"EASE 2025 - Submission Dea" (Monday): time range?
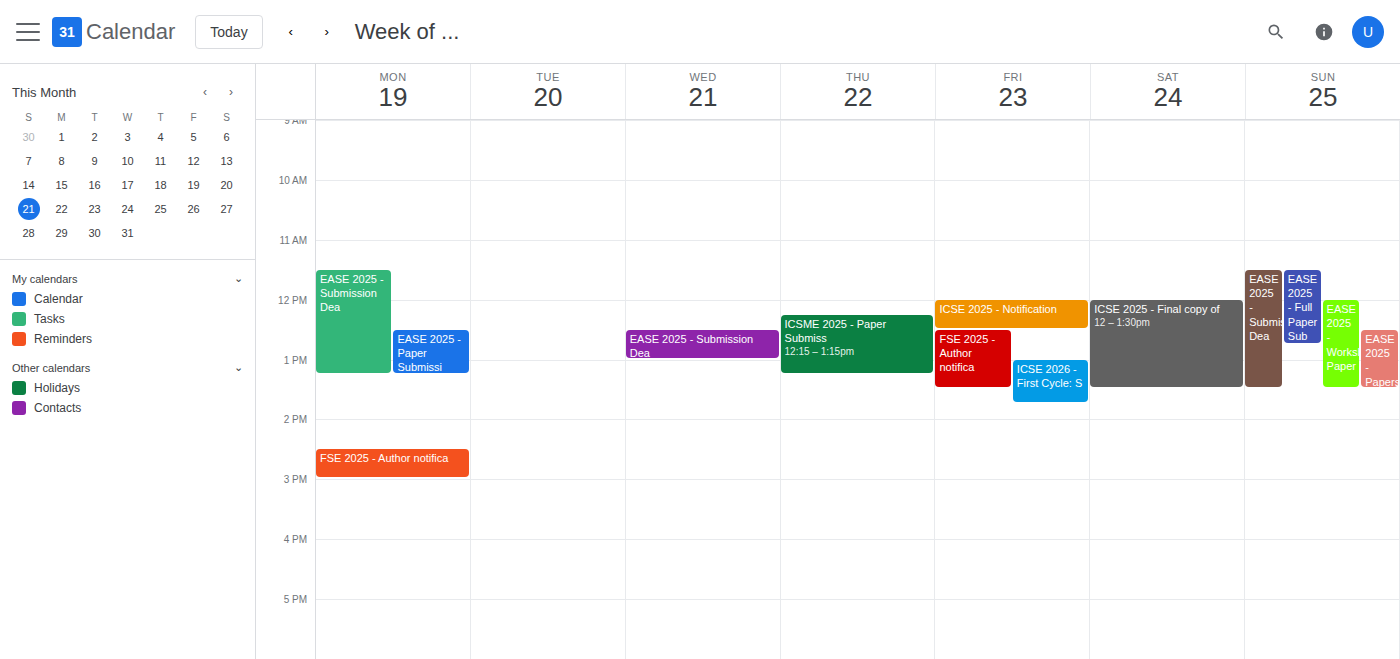
11:30 AM to 1:15 PM